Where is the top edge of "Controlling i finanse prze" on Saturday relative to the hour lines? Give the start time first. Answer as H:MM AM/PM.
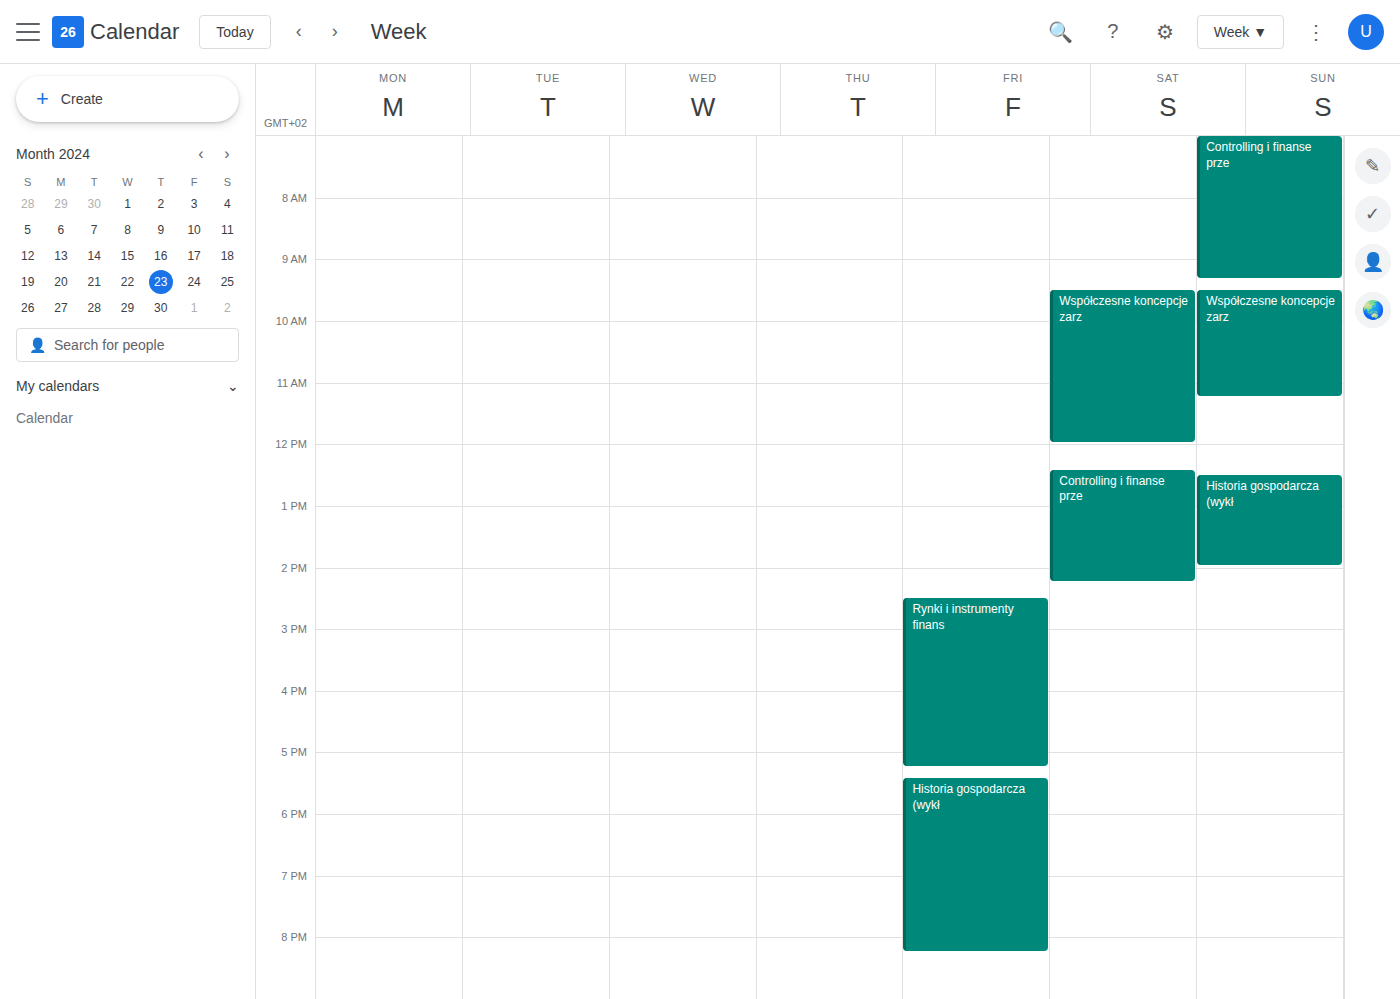
12:25 PM -- neither: 25 minutes below the 12 PM line and 35 minutes above the 1 PM line.